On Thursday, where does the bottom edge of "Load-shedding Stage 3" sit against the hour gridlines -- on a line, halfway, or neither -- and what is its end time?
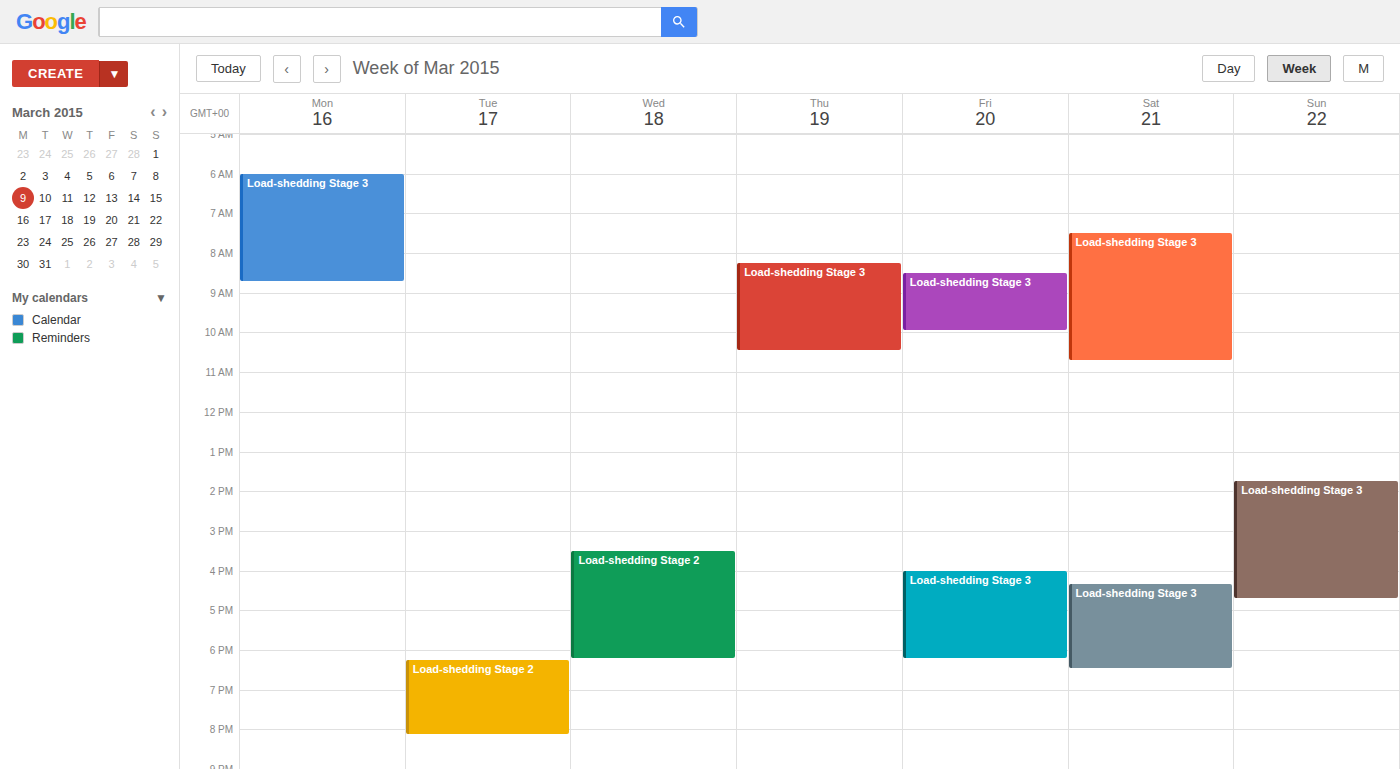
10:30 -- halfway between the 10:00 and 11:00 lines.